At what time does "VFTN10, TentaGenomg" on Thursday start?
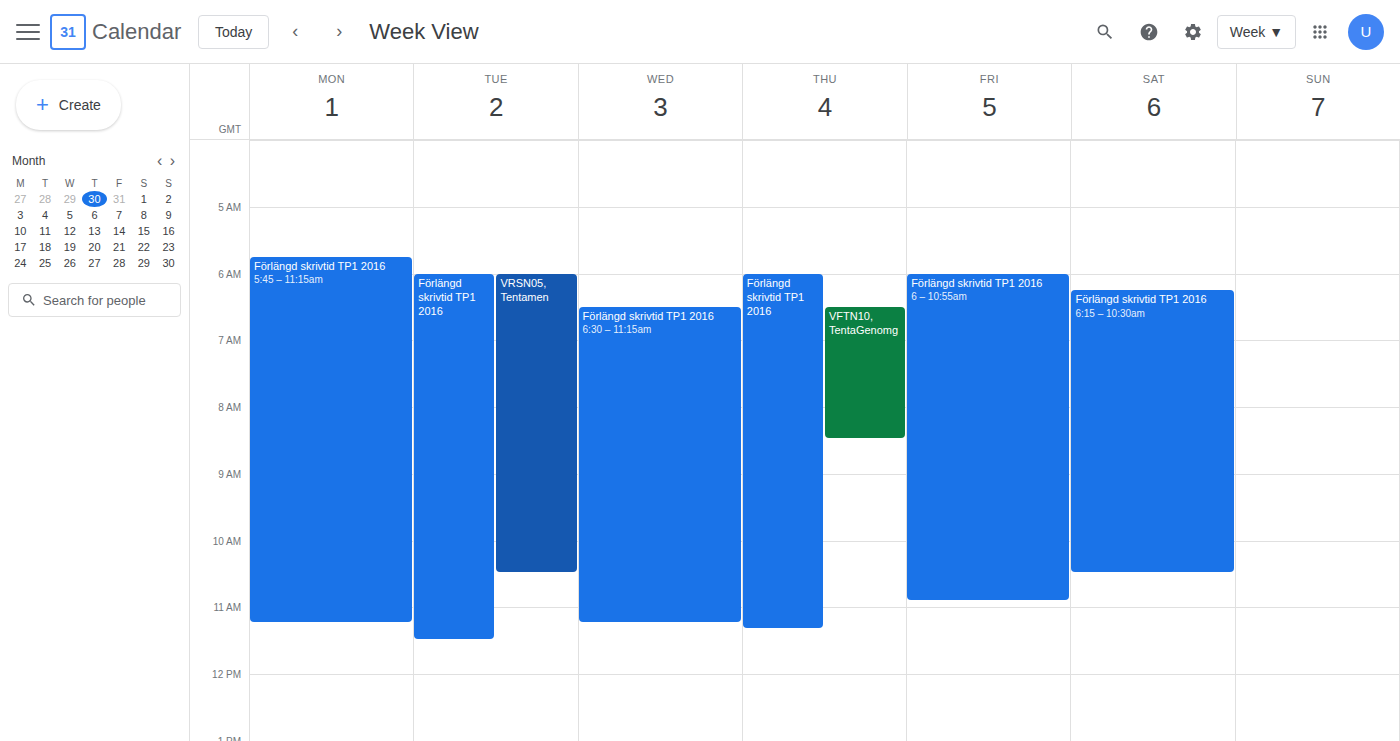
06:30